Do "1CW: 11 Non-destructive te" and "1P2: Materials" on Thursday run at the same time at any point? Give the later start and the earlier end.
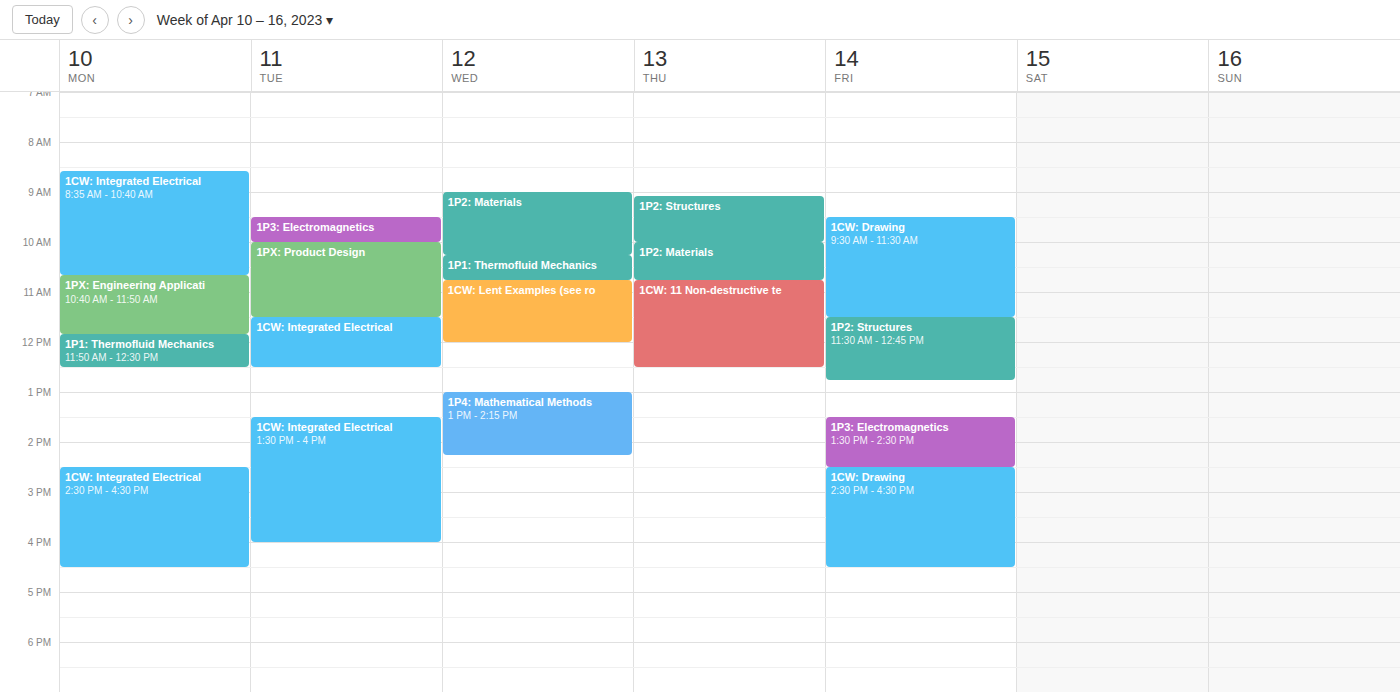
"1P2: Materials" ends at 10:45, exactly when "1CW: 11 Non-destructive te" starts -- they touch but do not overlap.